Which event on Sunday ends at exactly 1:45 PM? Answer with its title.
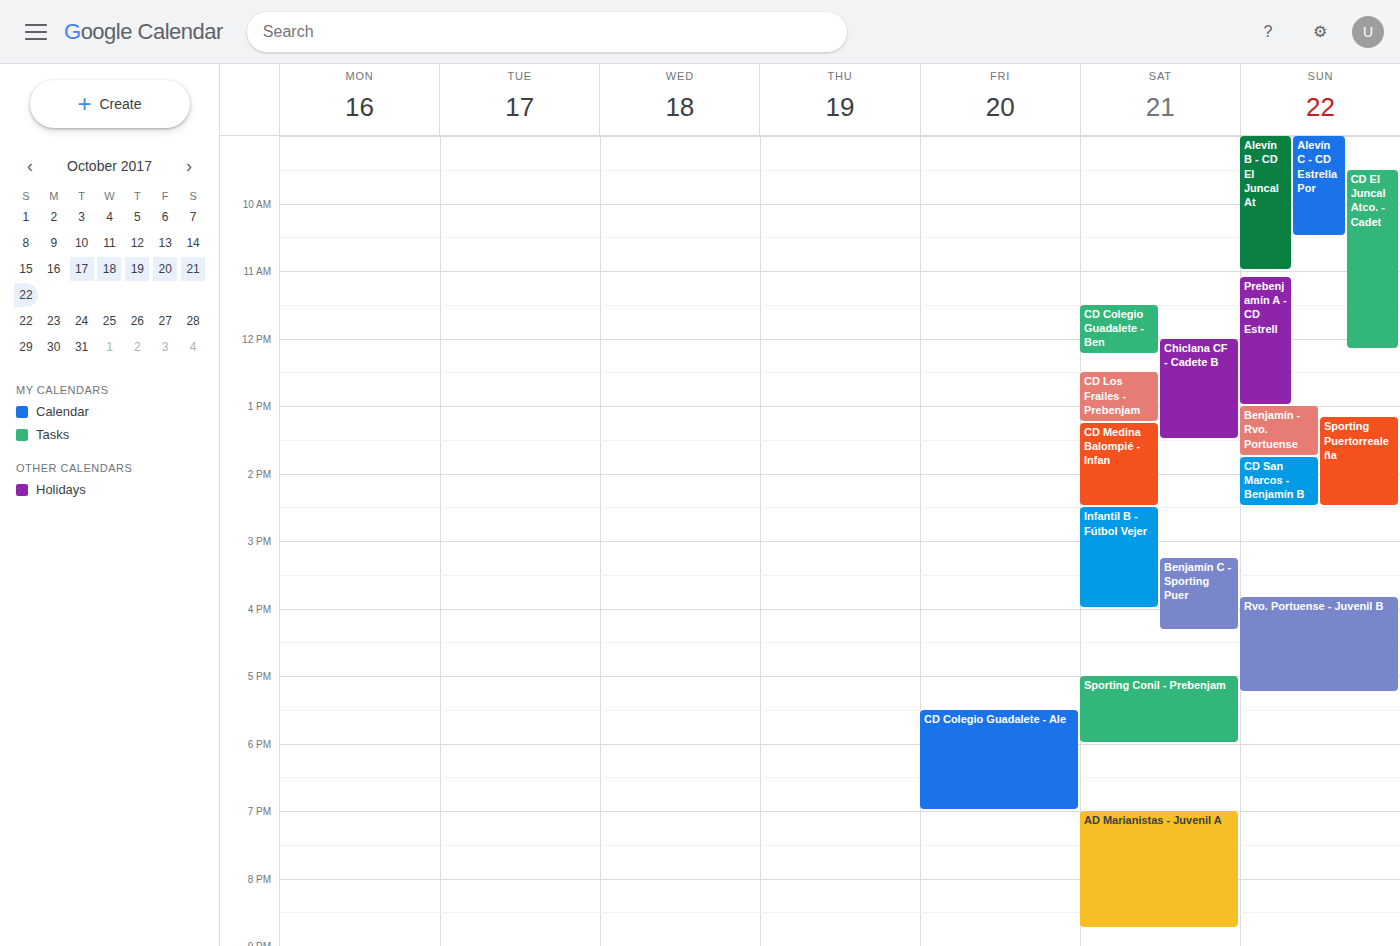
"Benjamín - Rvo. Portuense"